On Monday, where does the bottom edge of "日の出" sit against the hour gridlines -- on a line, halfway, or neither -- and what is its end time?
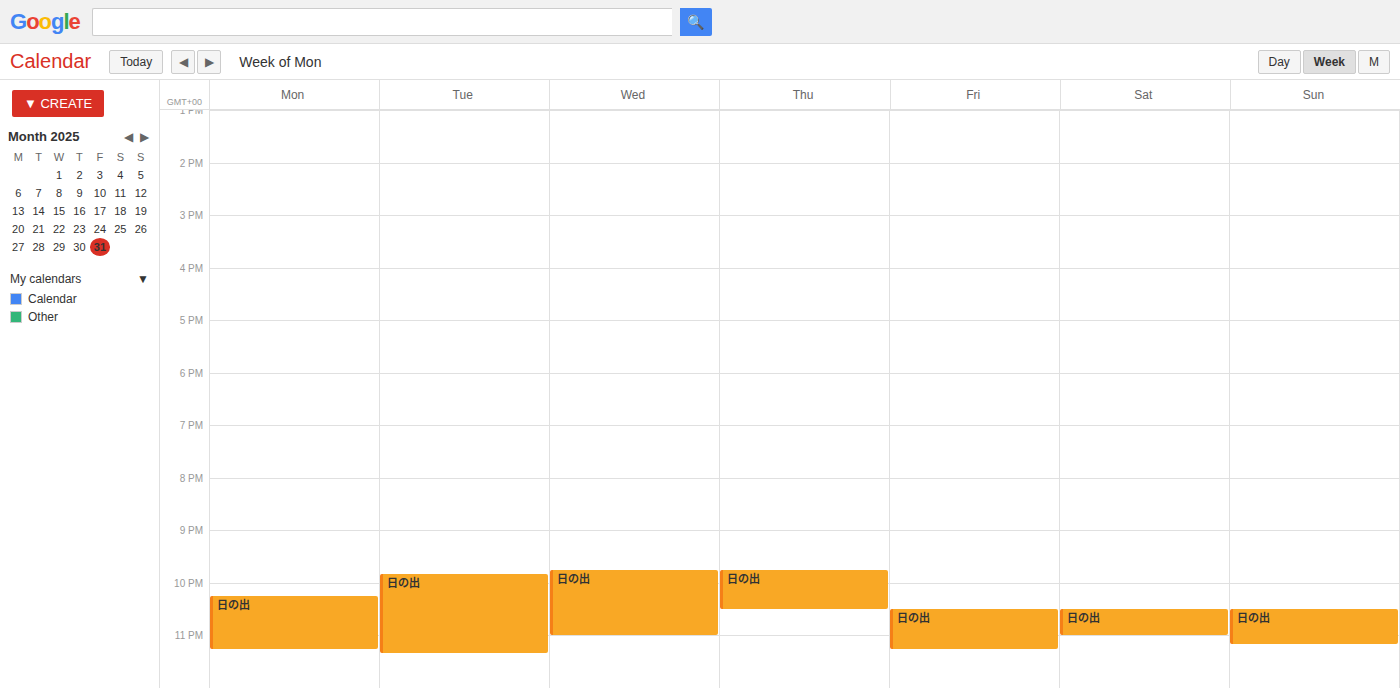
23:15 -- neither: a quarter of the way from the 23:00 line to the 24:00 line.